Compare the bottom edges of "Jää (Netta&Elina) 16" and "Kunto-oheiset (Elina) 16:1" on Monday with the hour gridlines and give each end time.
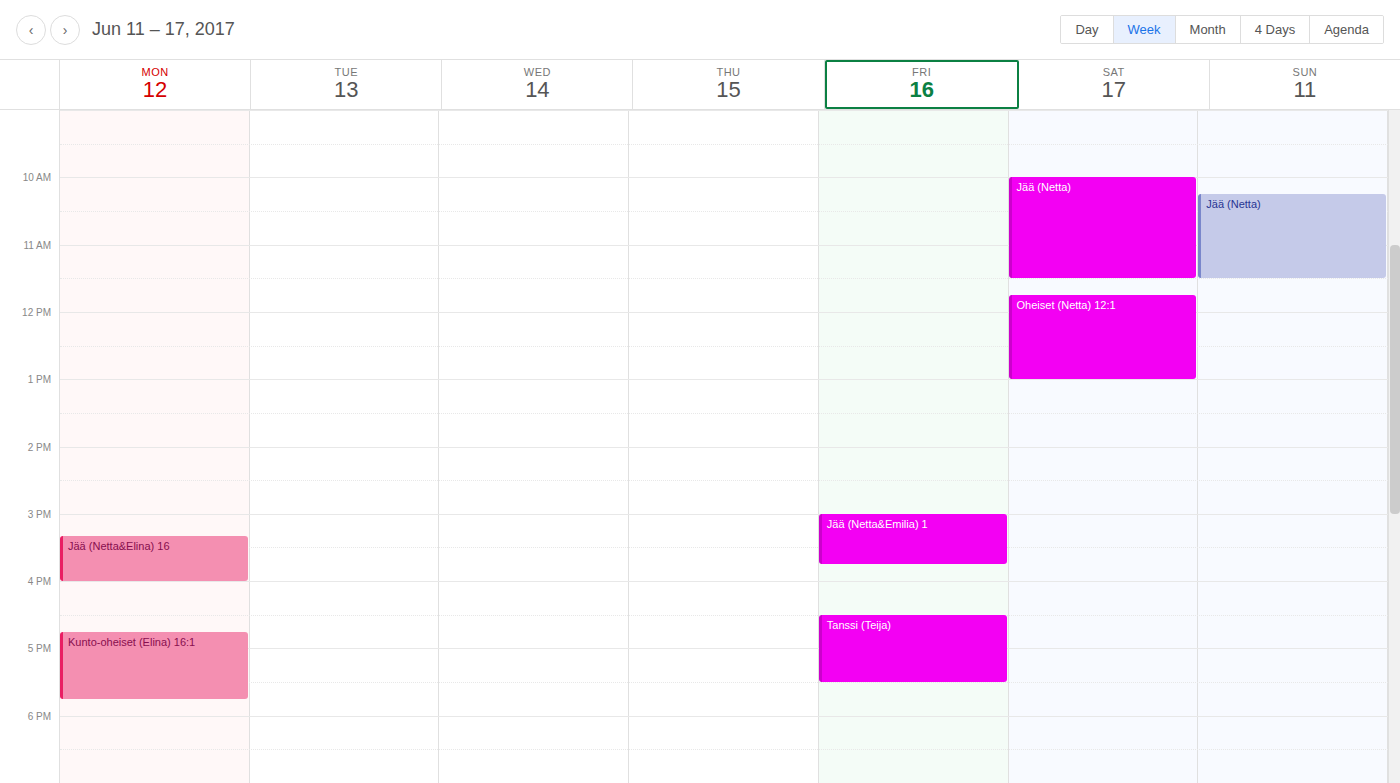
"Jää (Netta&Elina) 16": 4:00 PM, exactly on the 4 PM line. "Kunto-oheiset (Elina) 16:1": 5:45 PM, neither: three quarters of the way from the 5 PM line to the 6 PM line.